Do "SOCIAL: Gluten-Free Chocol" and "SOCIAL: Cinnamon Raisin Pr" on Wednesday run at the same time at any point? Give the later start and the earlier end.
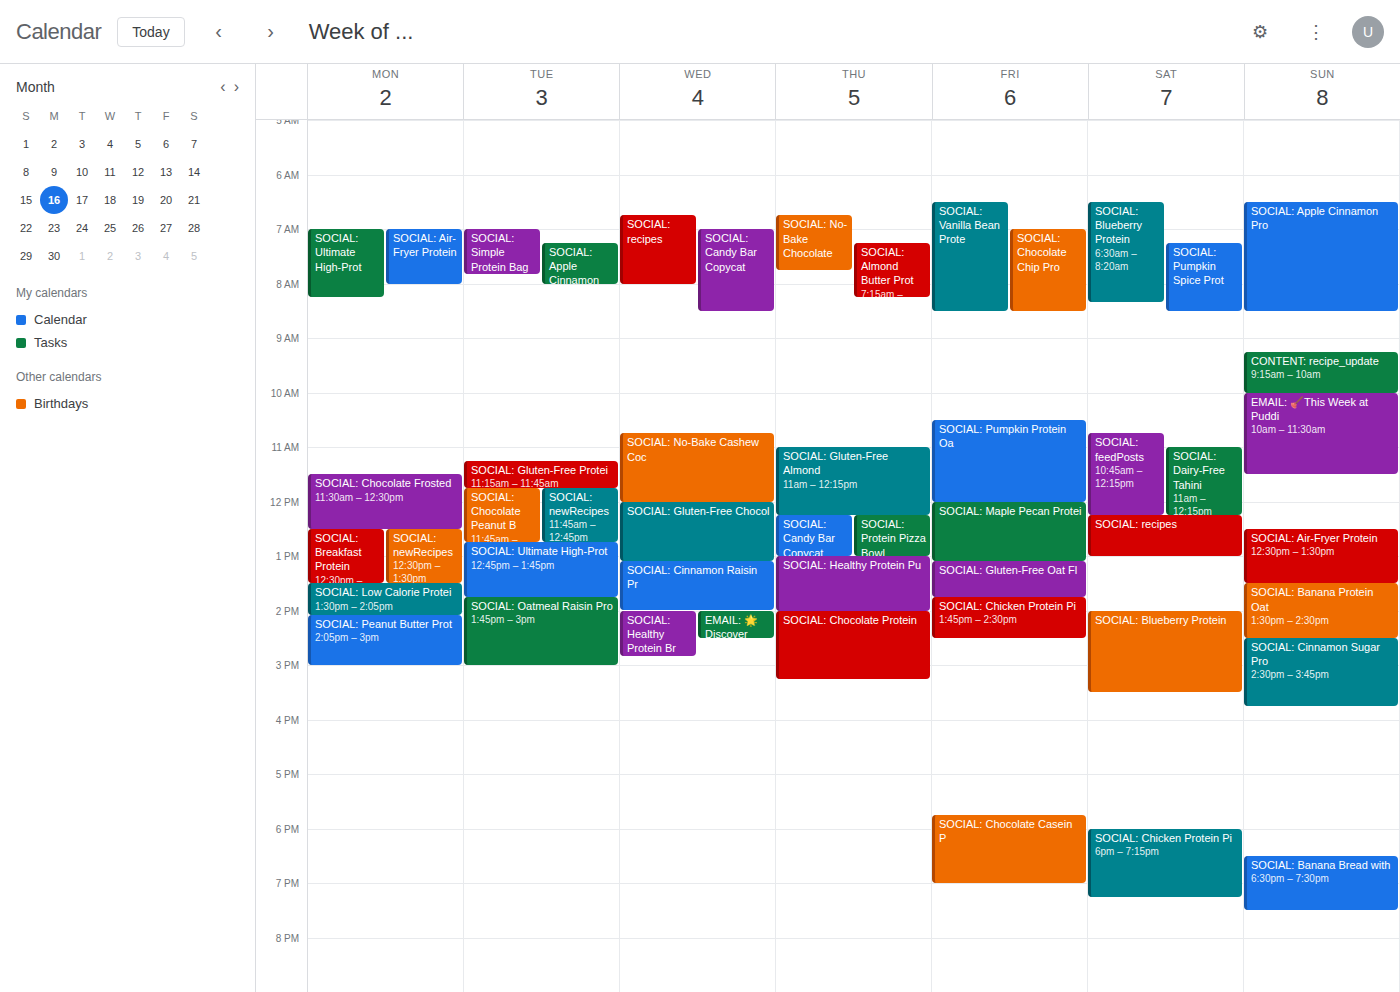
"SOCIAL: Gluten-Free Chocol" ends at 1:05 PM, exactly when "SOCIAL: Cinnamon Raisin Pr" starts -- they touch but do not overlap.